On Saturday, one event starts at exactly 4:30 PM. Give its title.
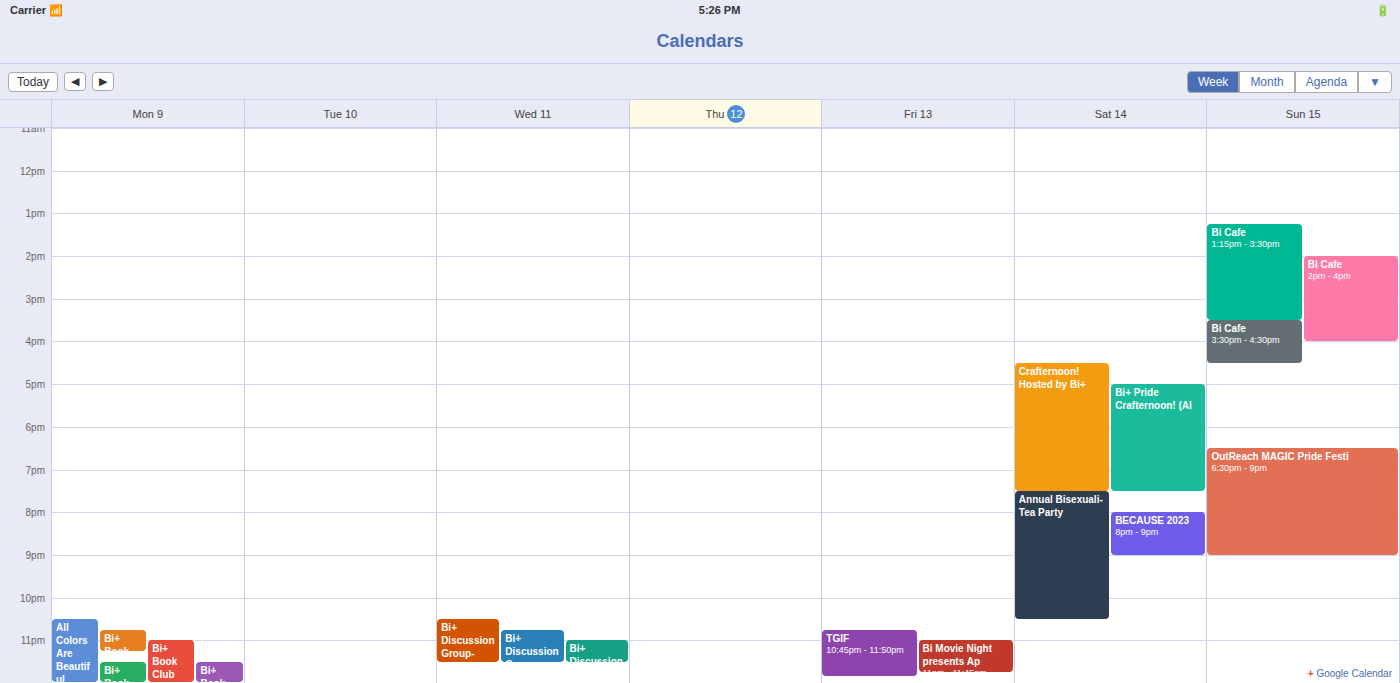
"Crafternoon! Hosted by Bi+"